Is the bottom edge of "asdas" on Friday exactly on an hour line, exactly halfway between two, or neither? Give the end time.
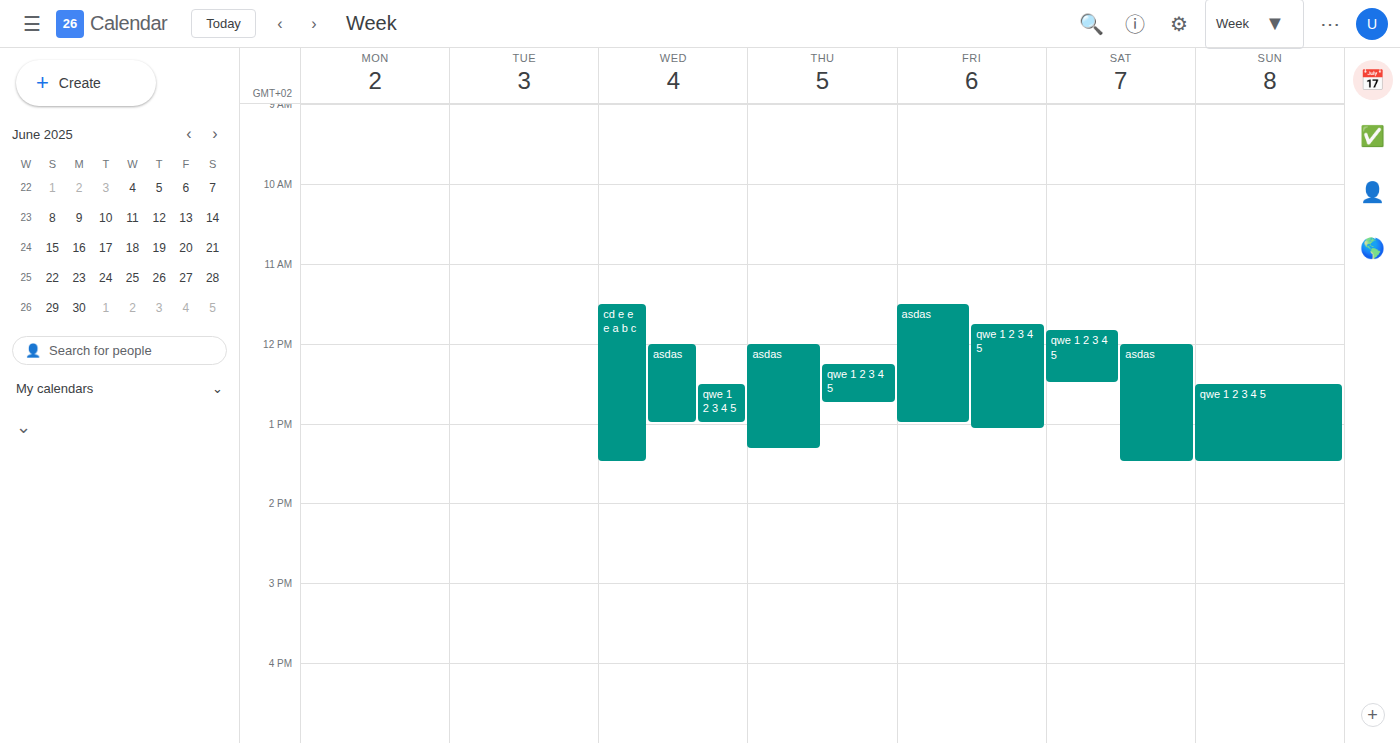
1:00 PM -- exactly on the 1 PM line.